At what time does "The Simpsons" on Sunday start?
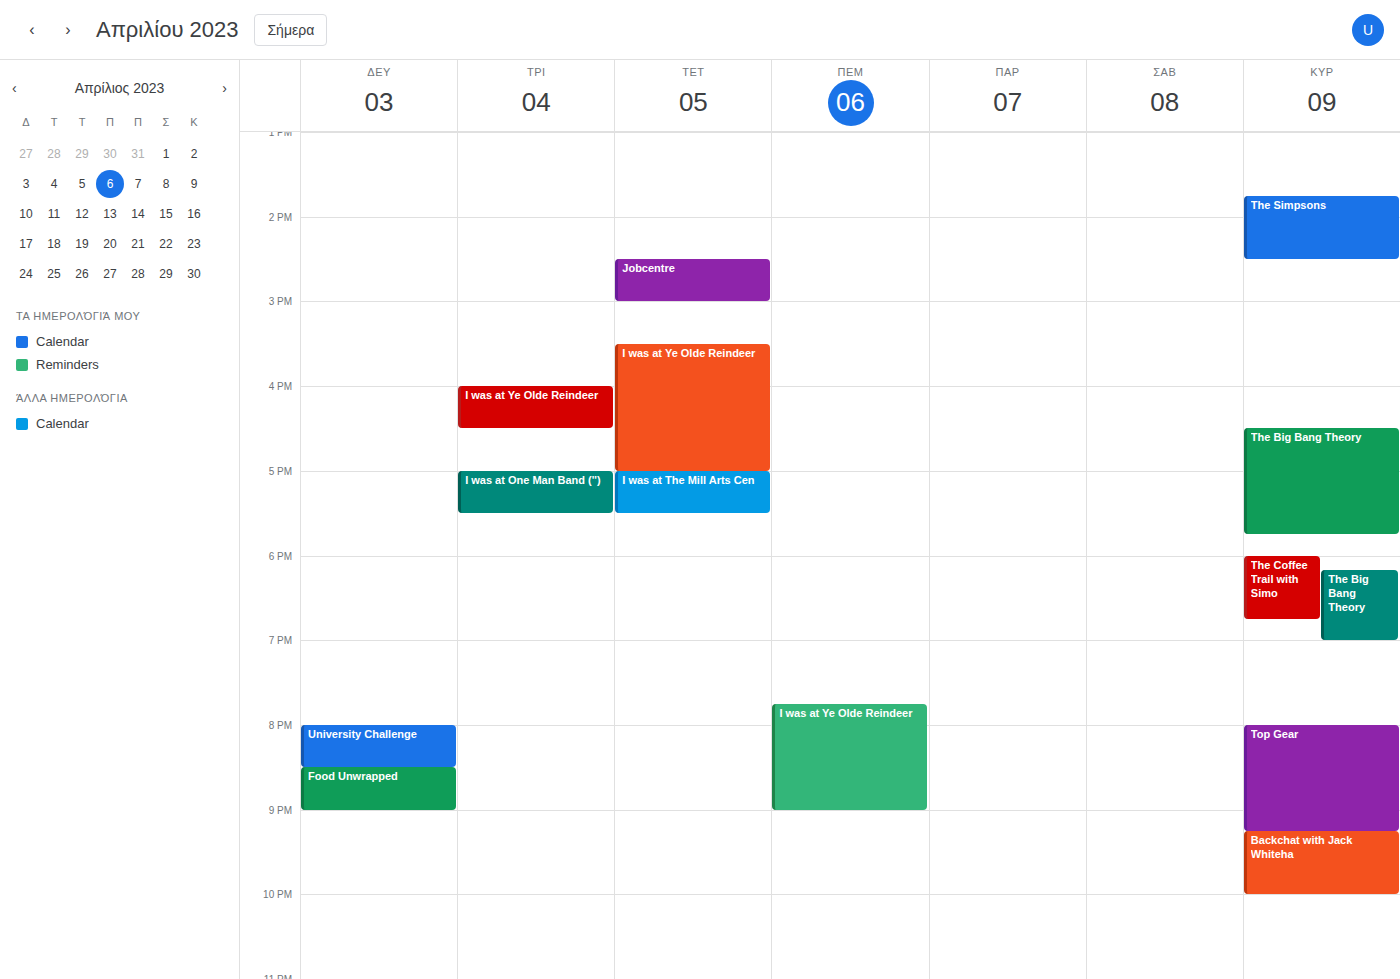
13:45